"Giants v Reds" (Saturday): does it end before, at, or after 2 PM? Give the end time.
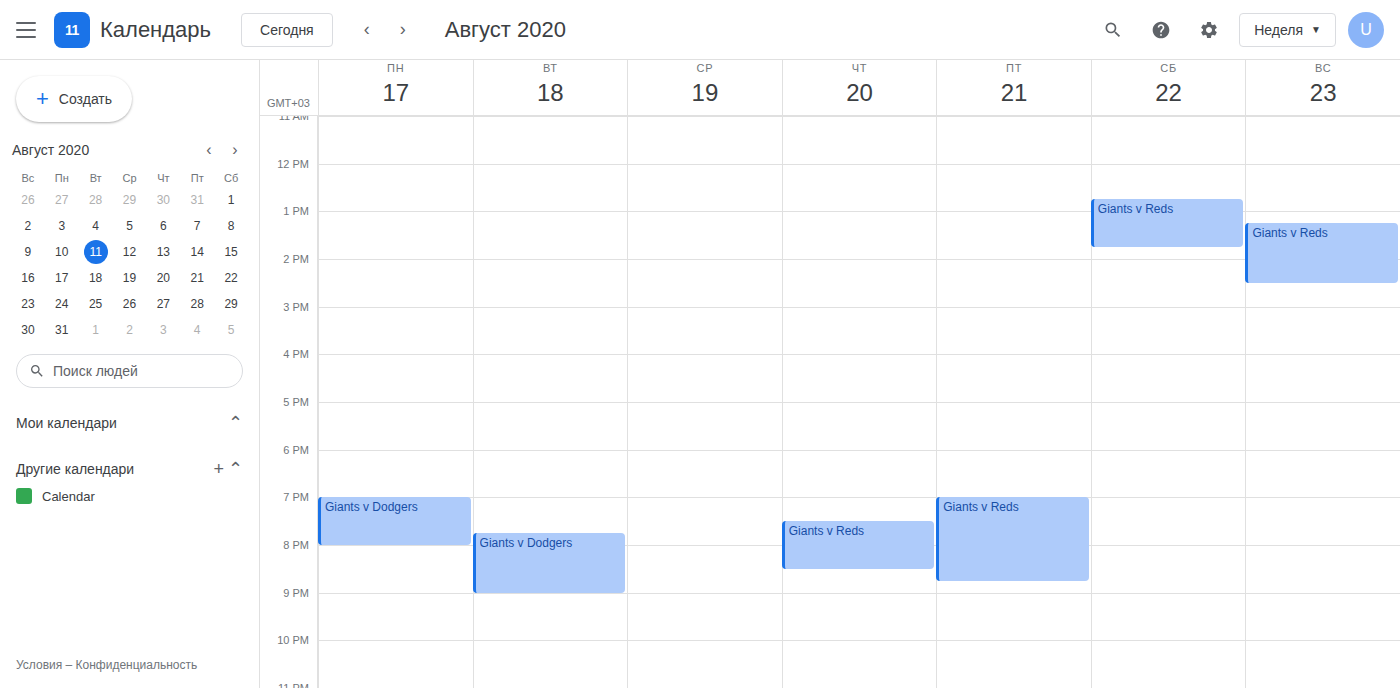
1:45 PM -- before 2 PM, 15 minutes above the 2 PM line.